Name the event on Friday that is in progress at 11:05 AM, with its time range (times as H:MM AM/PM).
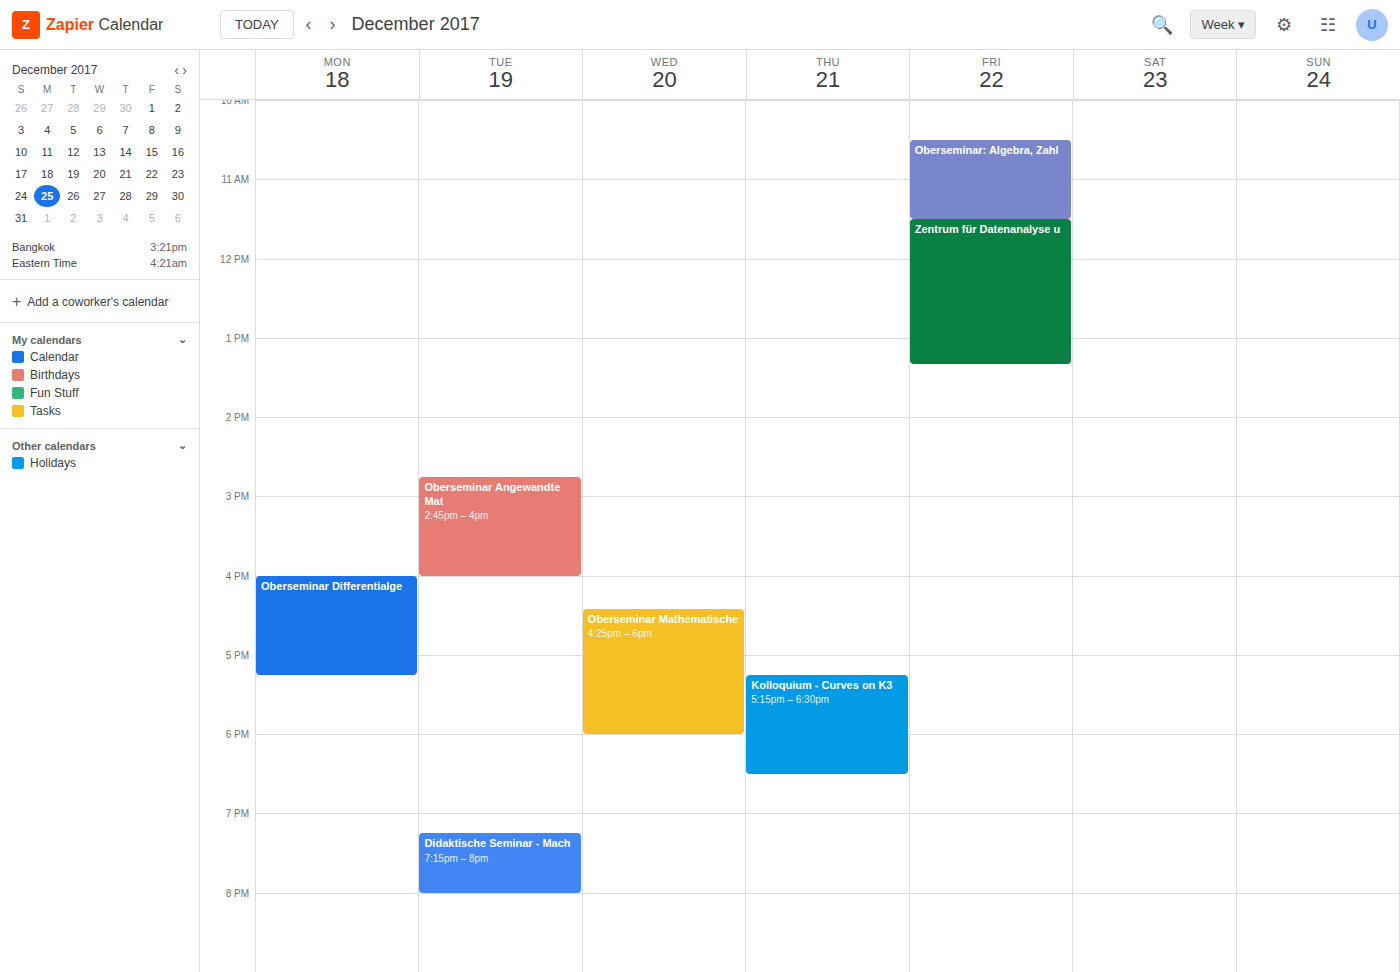
"Oberseminar: Algebra, Zahl", 10:30 AM to 11:30 AM